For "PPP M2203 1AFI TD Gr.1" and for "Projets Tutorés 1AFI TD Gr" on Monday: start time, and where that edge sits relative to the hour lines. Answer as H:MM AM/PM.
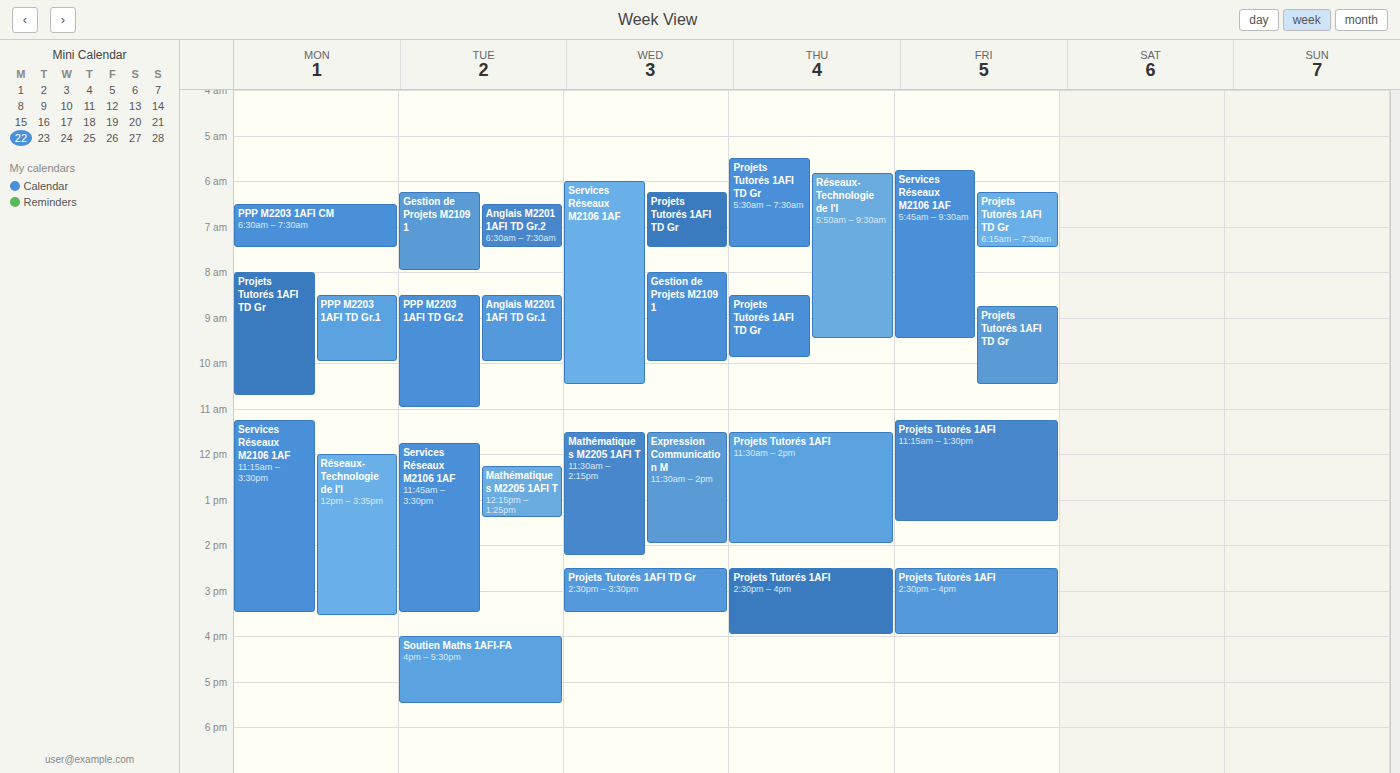
"PPP M2203 1AFI TD Gr.1": 8:30 AM, halfway between the 8 AM and 9 AM lines. "Projets Tutorés 1AFI TD Gr": 8:00 AM, exactly on the 8 AM line.